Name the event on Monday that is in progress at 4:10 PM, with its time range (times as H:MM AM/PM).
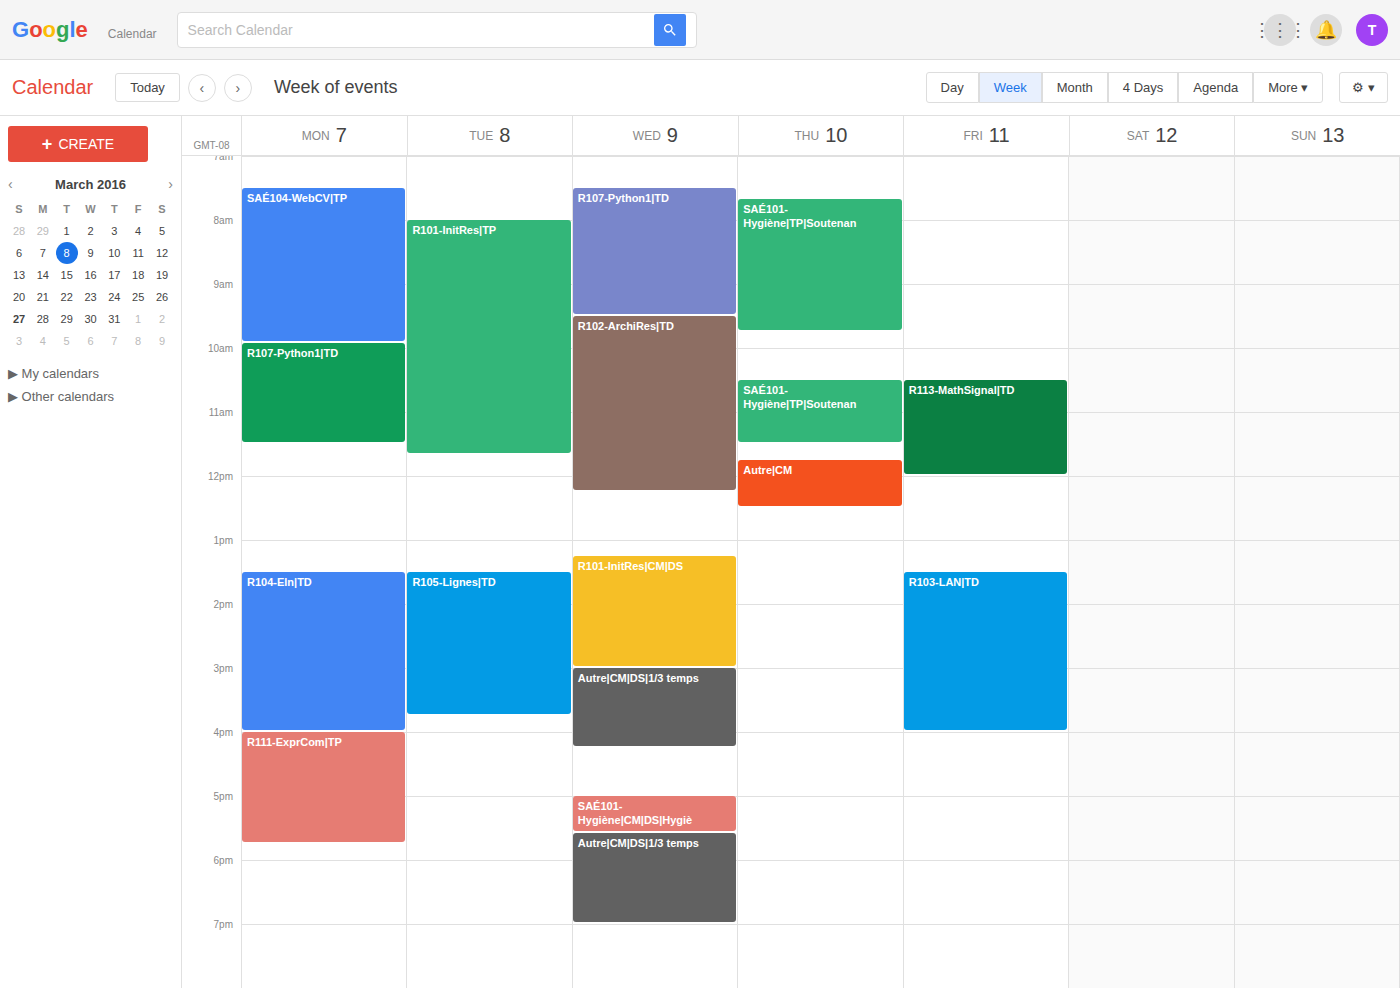
"R111-ExprCom|TP", 4:00 PM to 5:45 PM